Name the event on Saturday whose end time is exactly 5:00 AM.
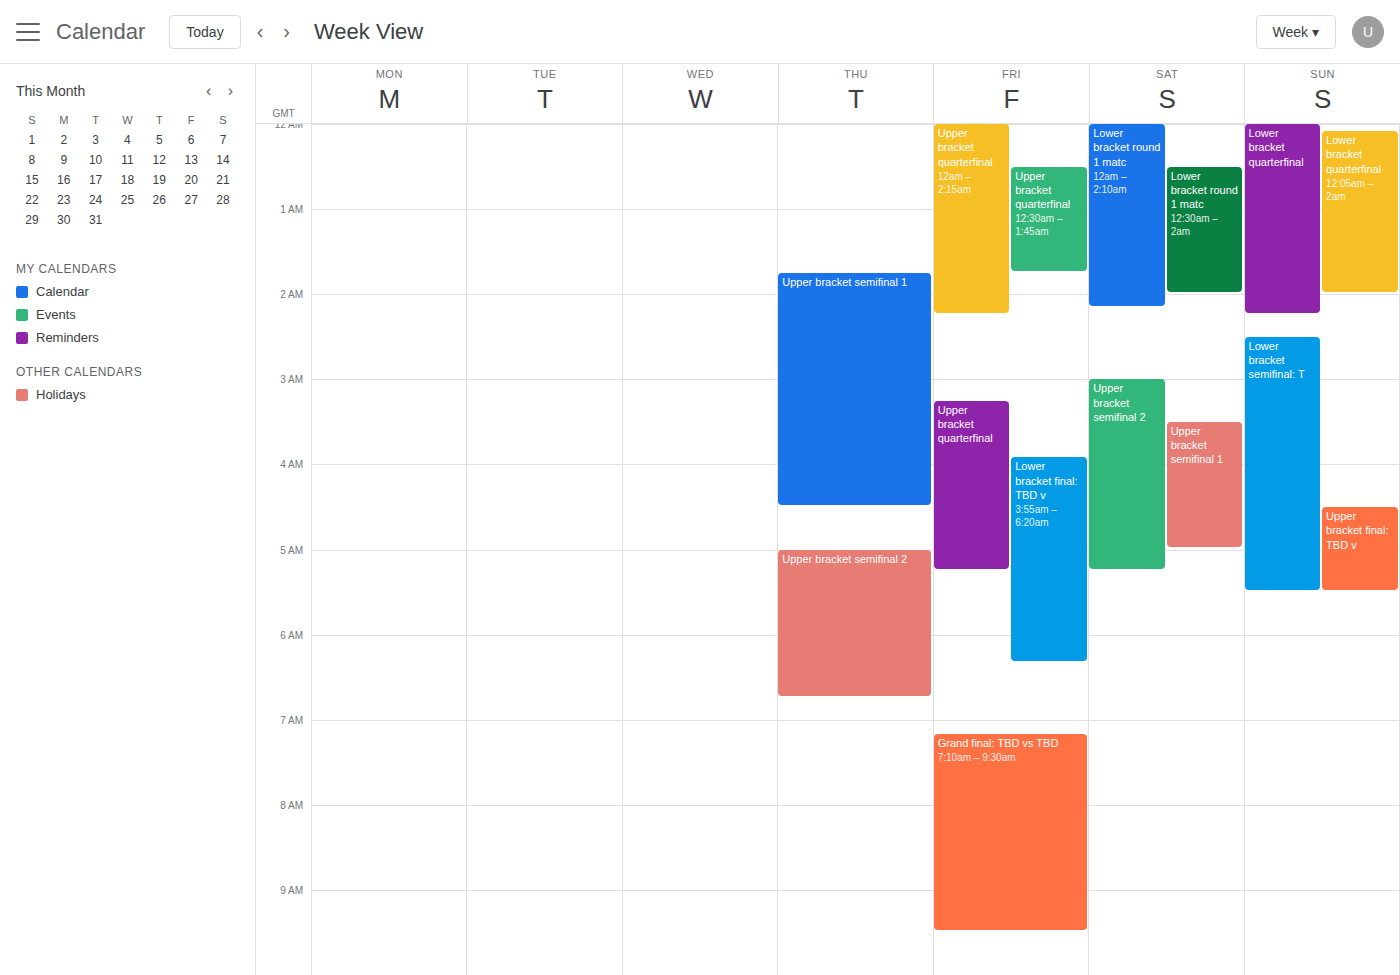
"Upper bracket semifinal 1"